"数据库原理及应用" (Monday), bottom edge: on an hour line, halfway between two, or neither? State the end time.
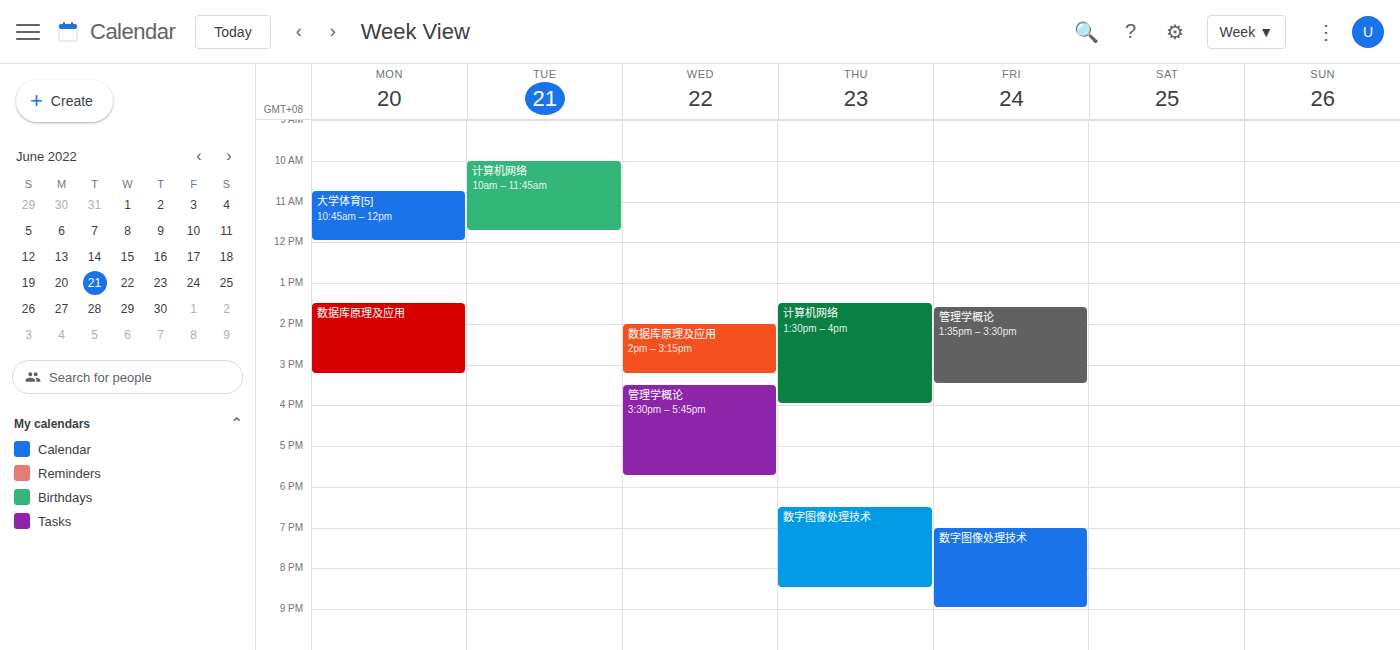
3:15 PM -- neither: a quarter of the way from the 3 PM line to the 4 PM line.